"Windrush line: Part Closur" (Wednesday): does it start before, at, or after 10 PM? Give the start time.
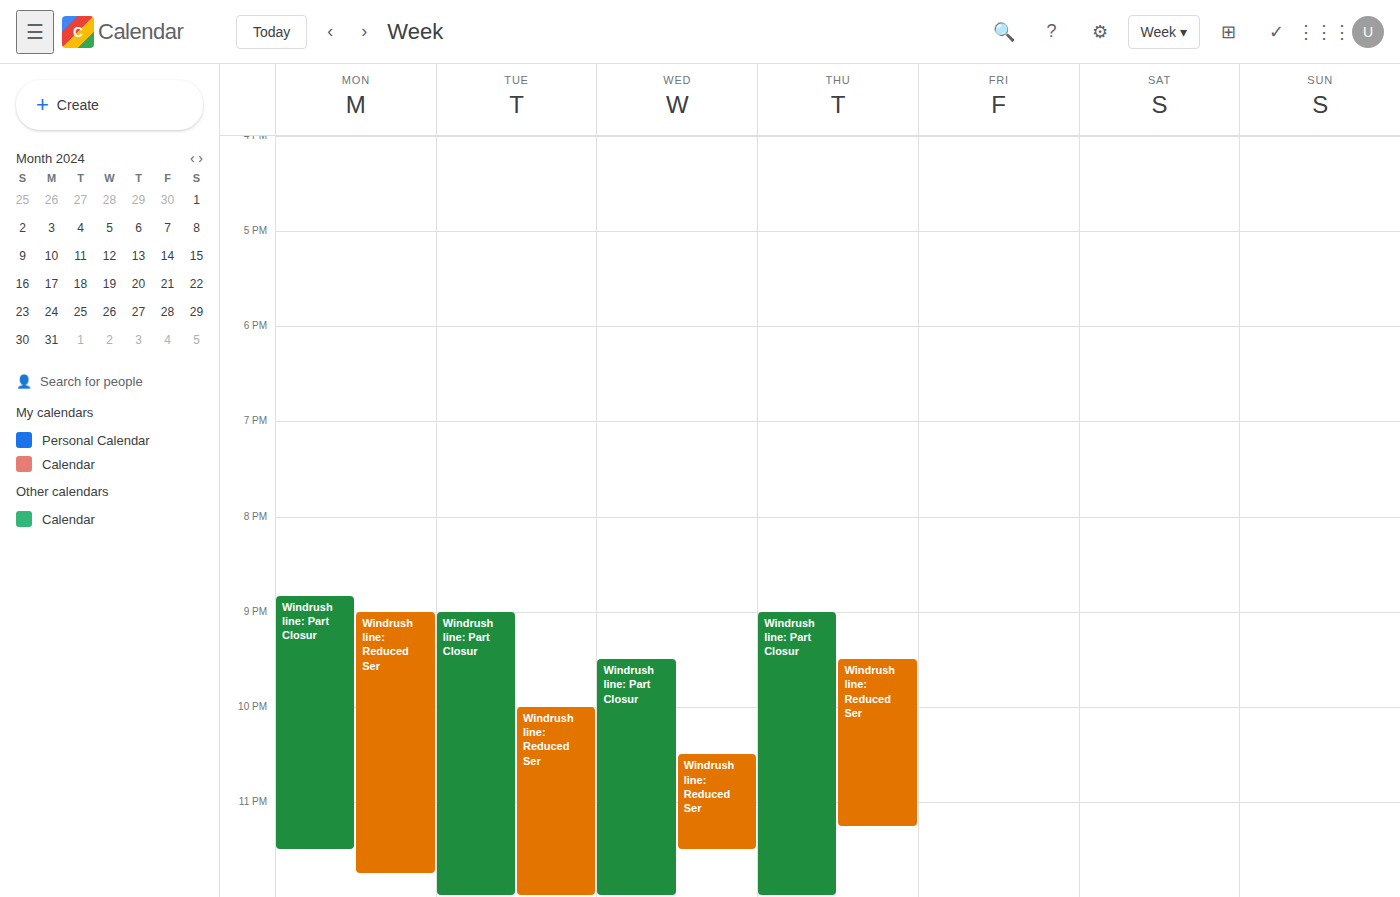
9:30 PM -- before 10 PM, 30 minutes above the 10 PM line.